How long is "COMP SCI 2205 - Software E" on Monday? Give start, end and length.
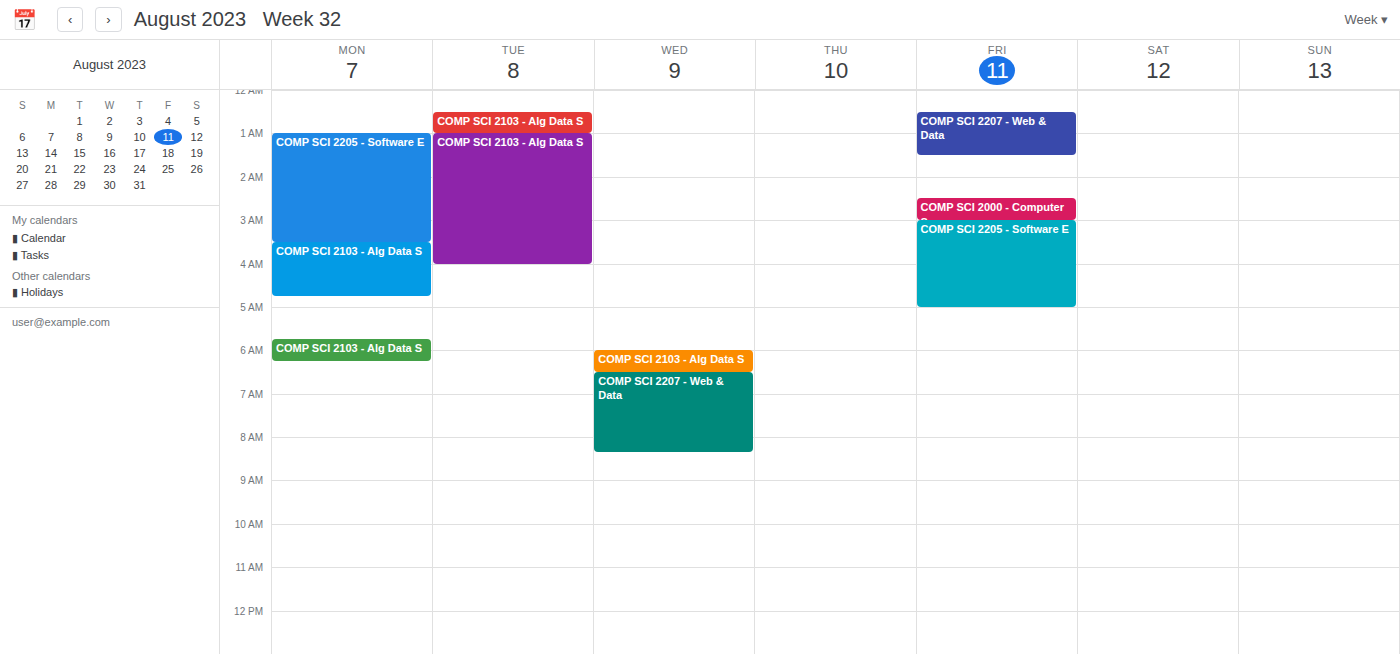
01:00 to 03:30, 2 hours 30 minutes